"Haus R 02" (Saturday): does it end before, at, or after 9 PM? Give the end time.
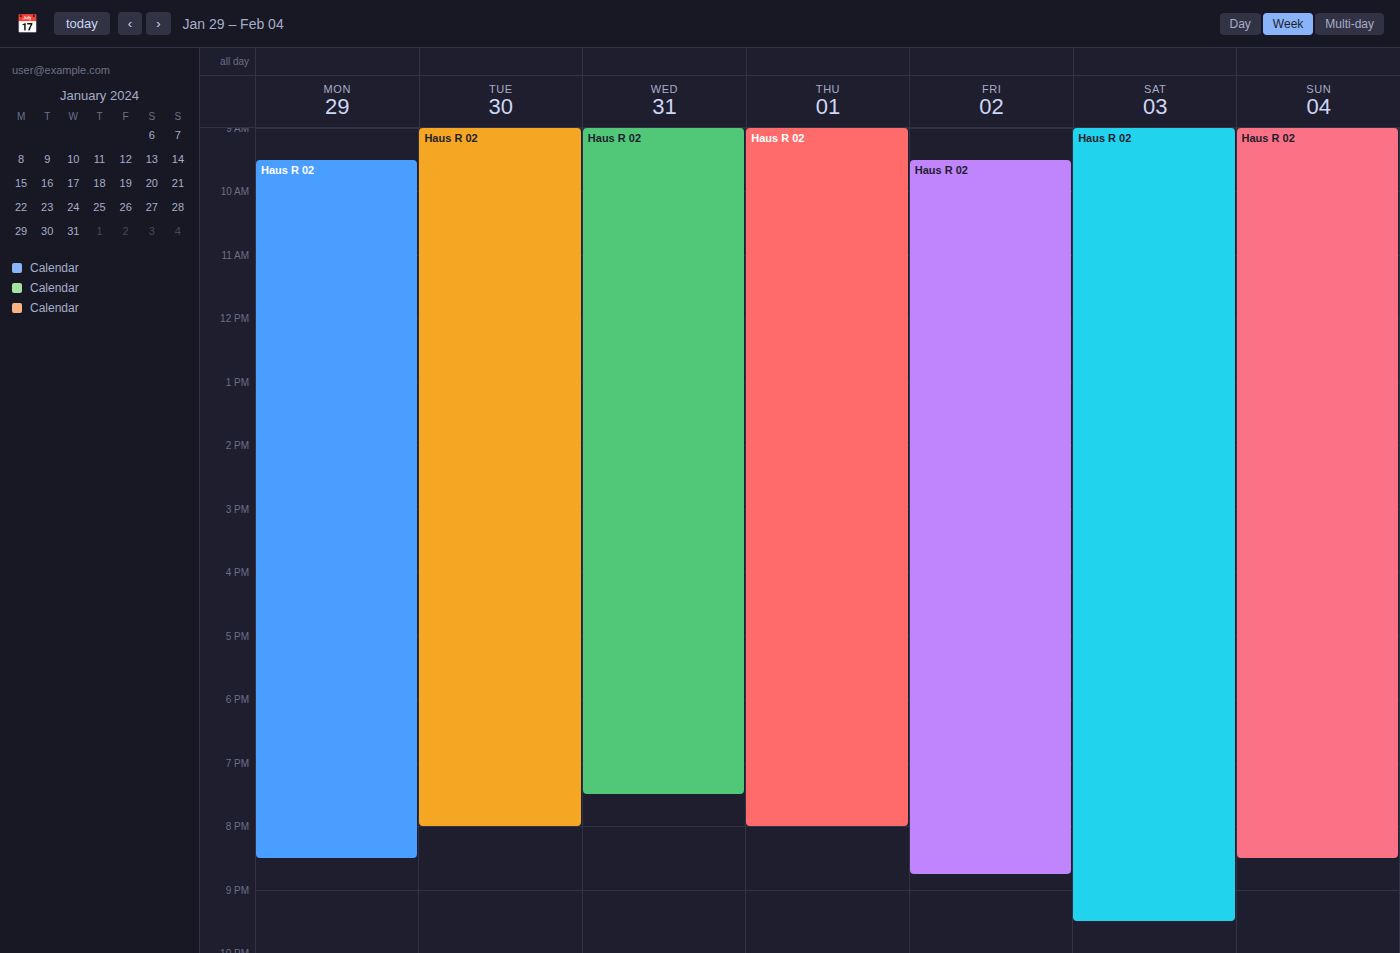
9:30 PM -- after 9 PM, 30 minutes below the 9 PM line.